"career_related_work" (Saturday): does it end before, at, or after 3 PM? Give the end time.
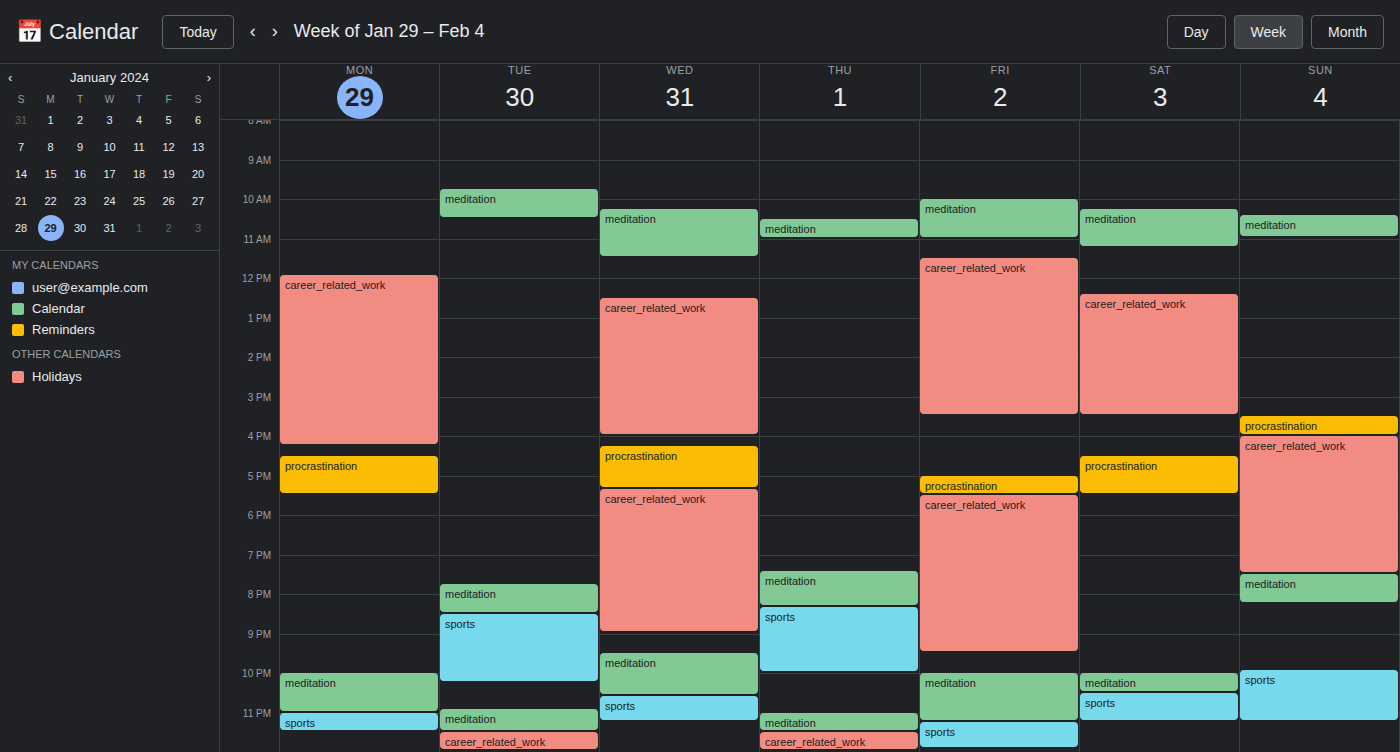
3:30 PM -- after 3 PM, 30 minutes below the 3 PM line.